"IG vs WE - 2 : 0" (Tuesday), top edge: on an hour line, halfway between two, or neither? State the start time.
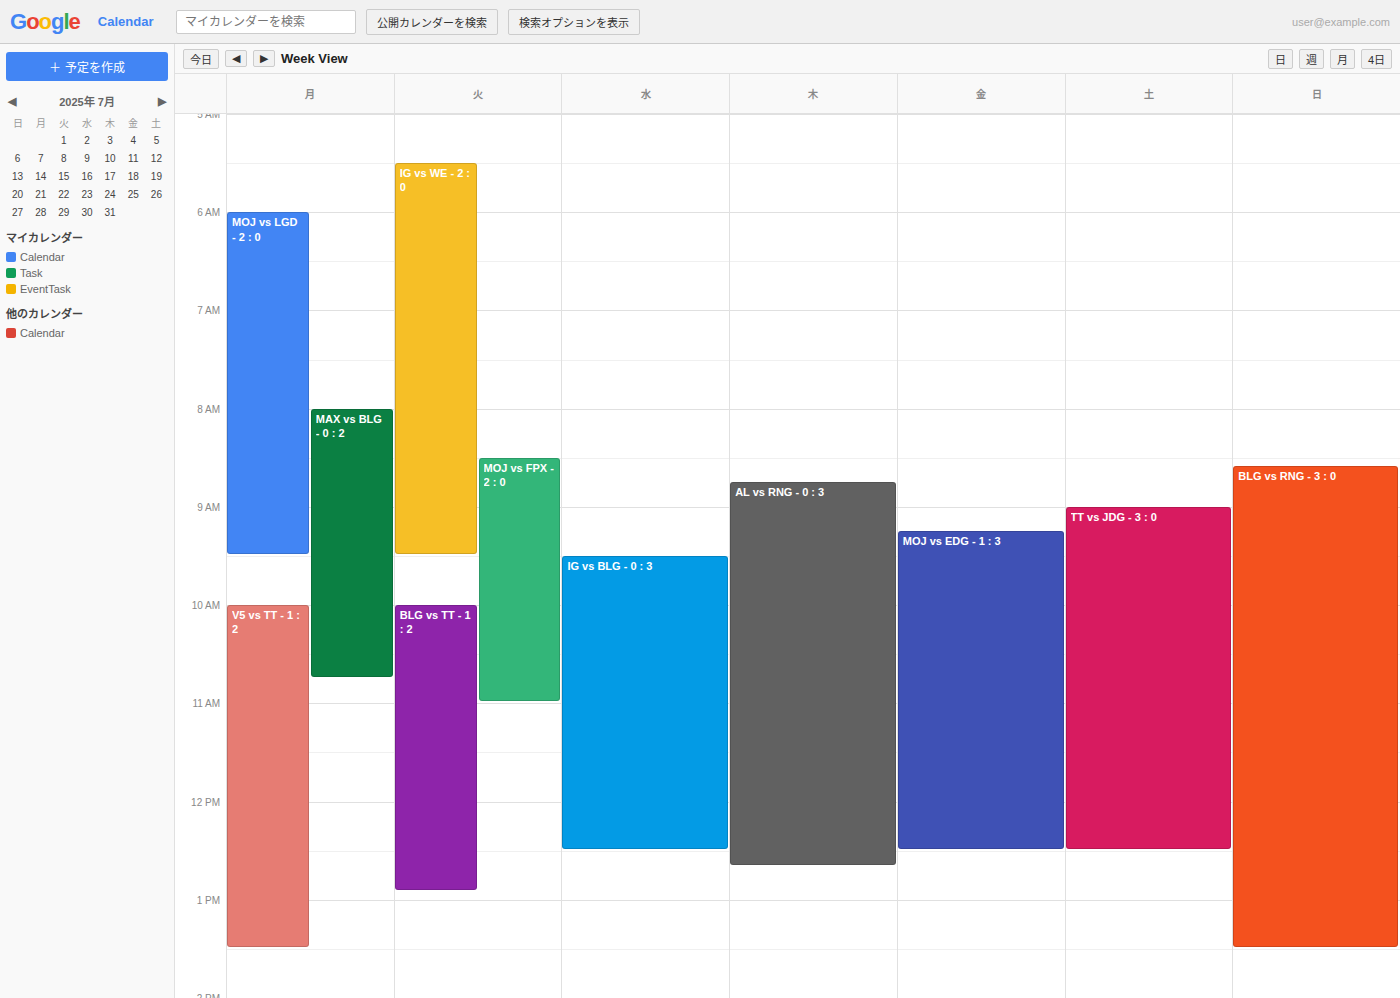
5:30 AM -- halfway between the 5 AM and 6 AM lines.